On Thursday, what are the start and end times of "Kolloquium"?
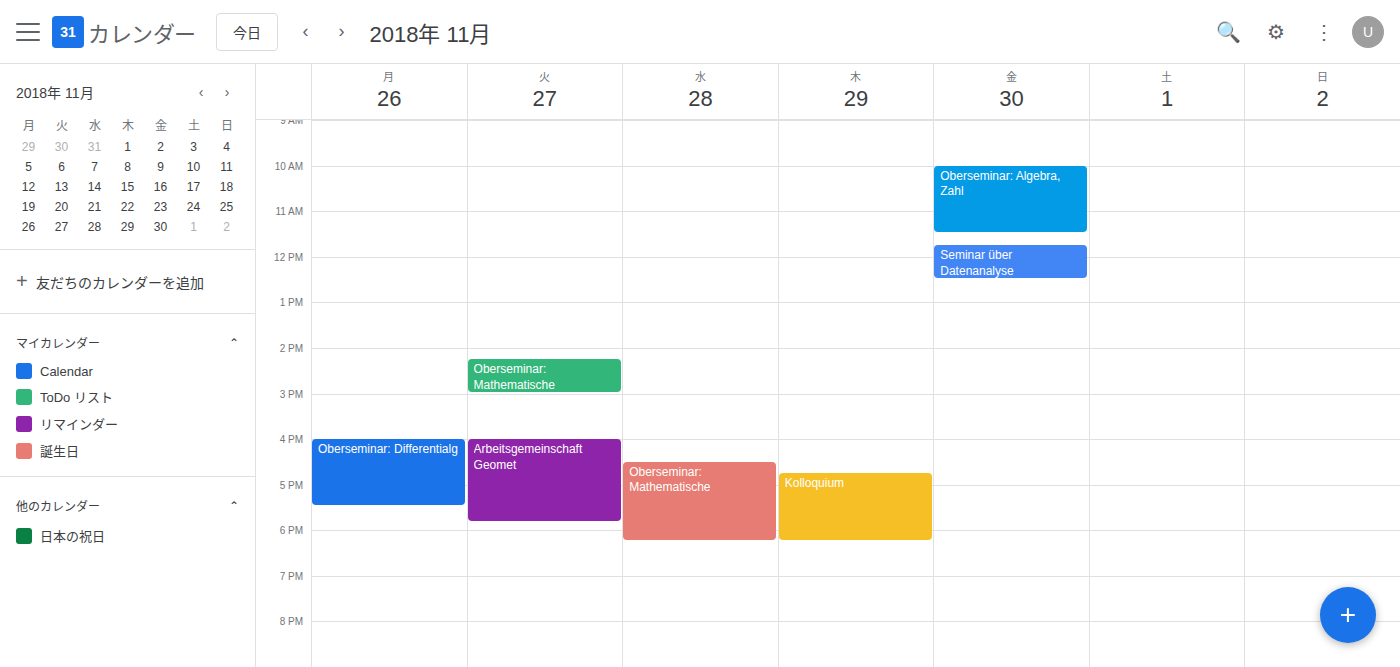
4:45 PM to 6:15 PM